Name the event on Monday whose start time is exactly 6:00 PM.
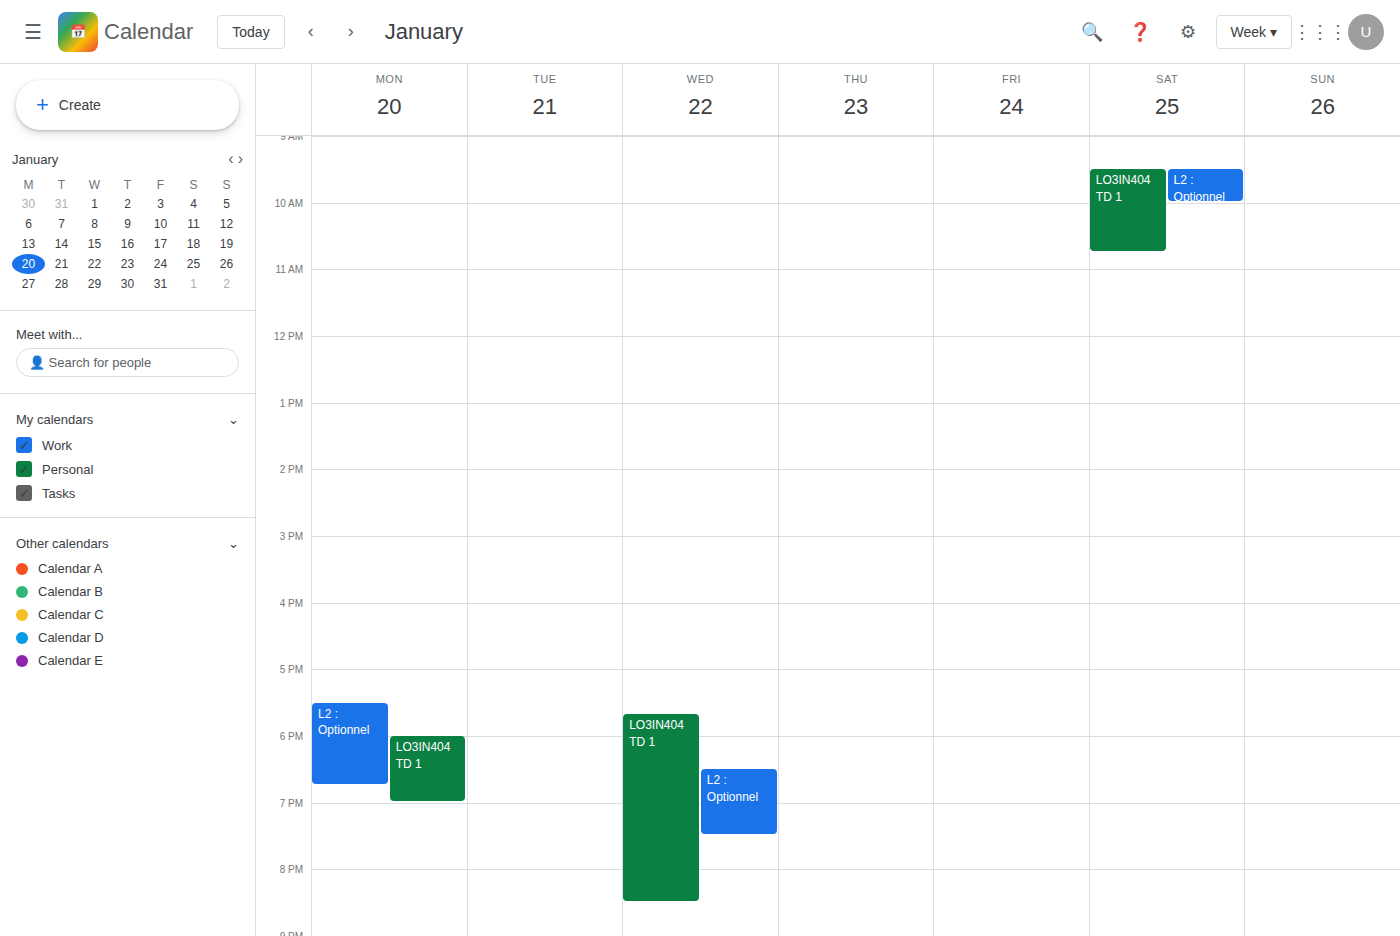
"LO3IN404 TD 1"